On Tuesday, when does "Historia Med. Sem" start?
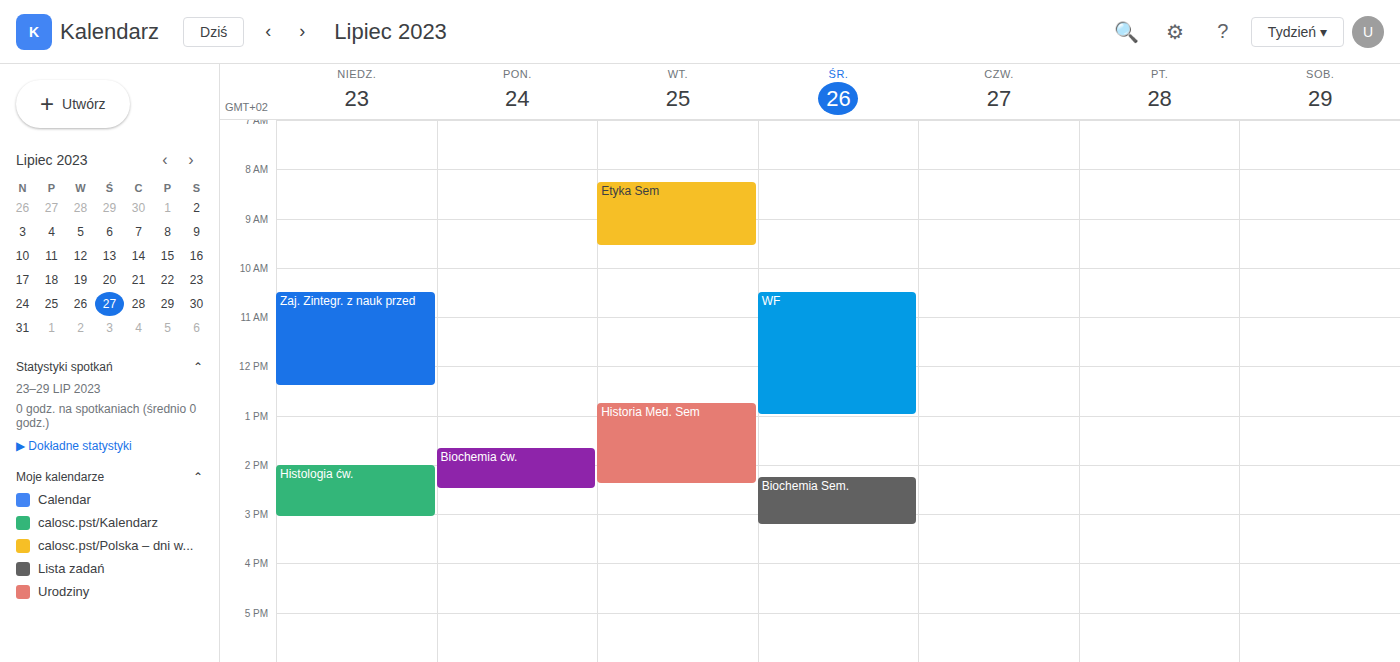
12:45 PM